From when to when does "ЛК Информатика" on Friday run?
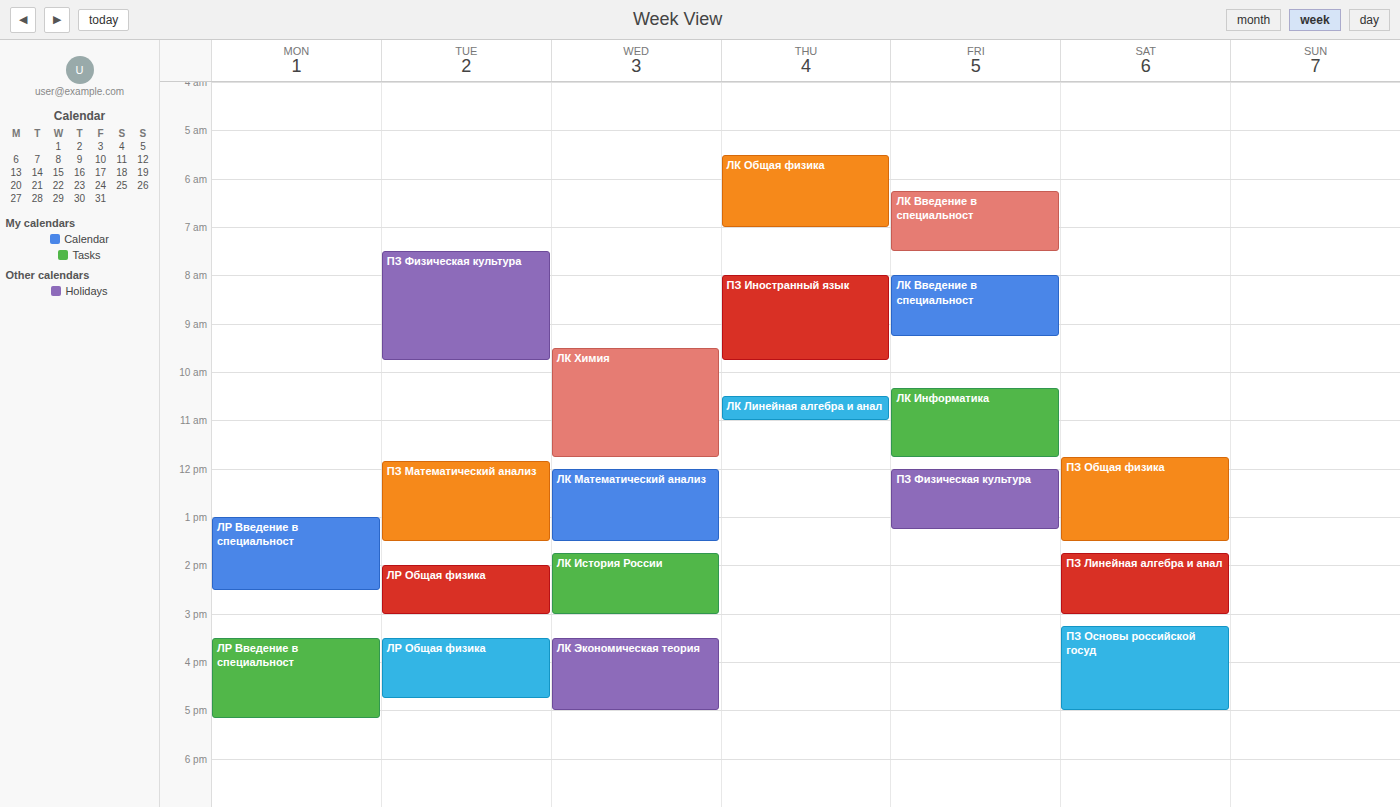
10:20 AM to 11:45 AM